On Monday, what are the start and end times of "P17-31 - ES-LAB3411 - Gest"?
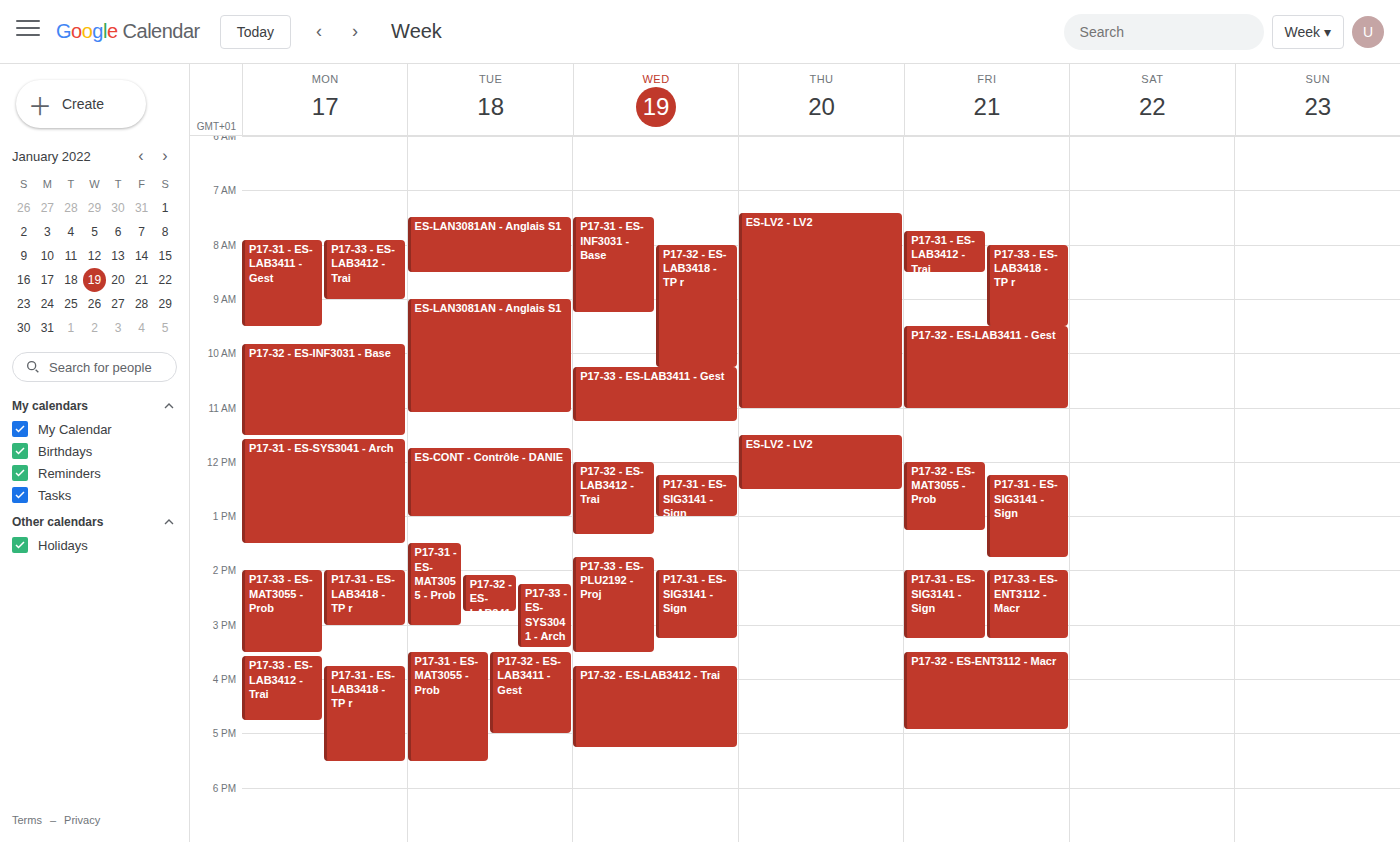
7:55 AM to 9:30 AM